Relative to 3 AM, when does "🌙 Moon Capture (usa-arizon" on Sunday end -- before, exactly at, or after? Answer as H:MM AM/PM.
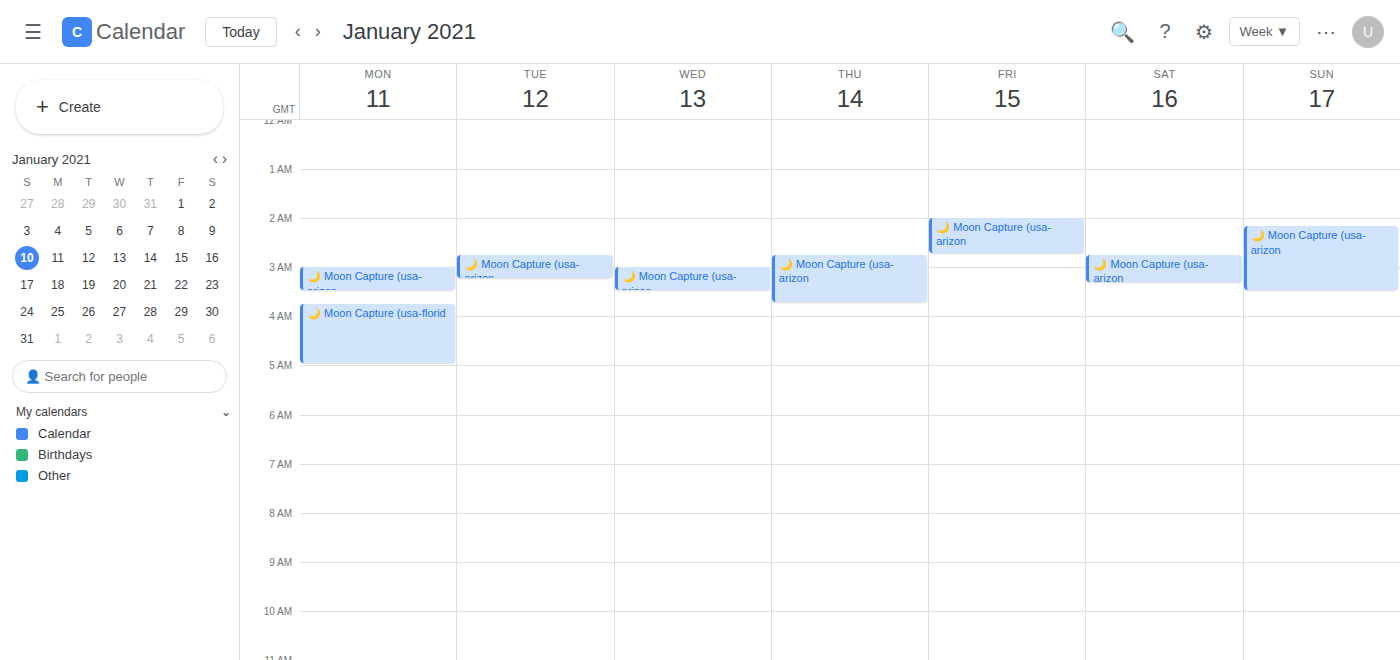
3:30 AM -- after 3 AM, 30 minutes below the 3 AM line.